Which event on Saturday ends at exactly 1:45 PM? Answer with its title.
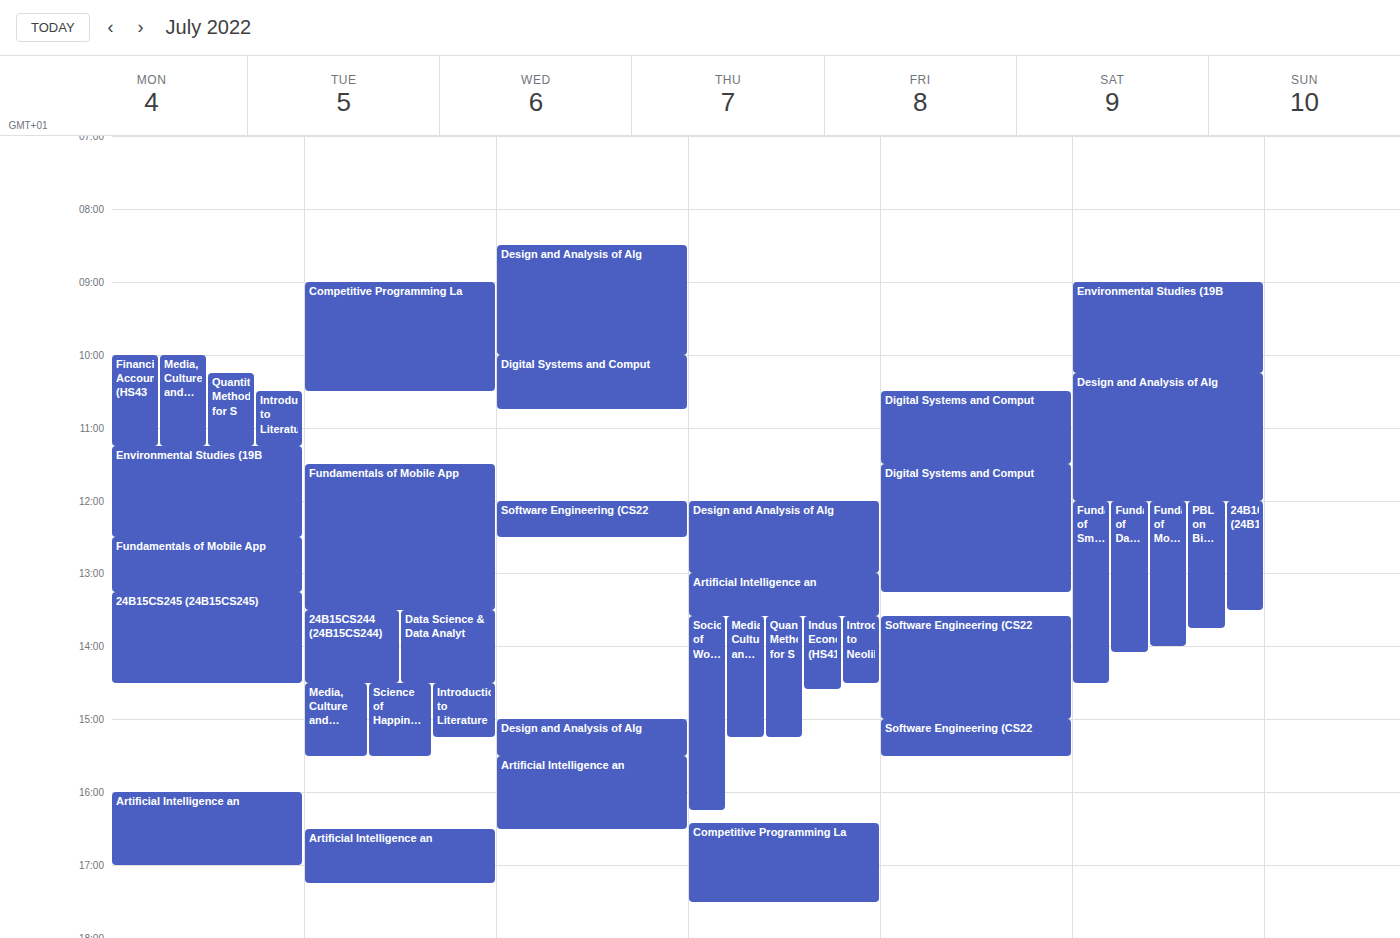
"PBL on Bioinformatics (17B"